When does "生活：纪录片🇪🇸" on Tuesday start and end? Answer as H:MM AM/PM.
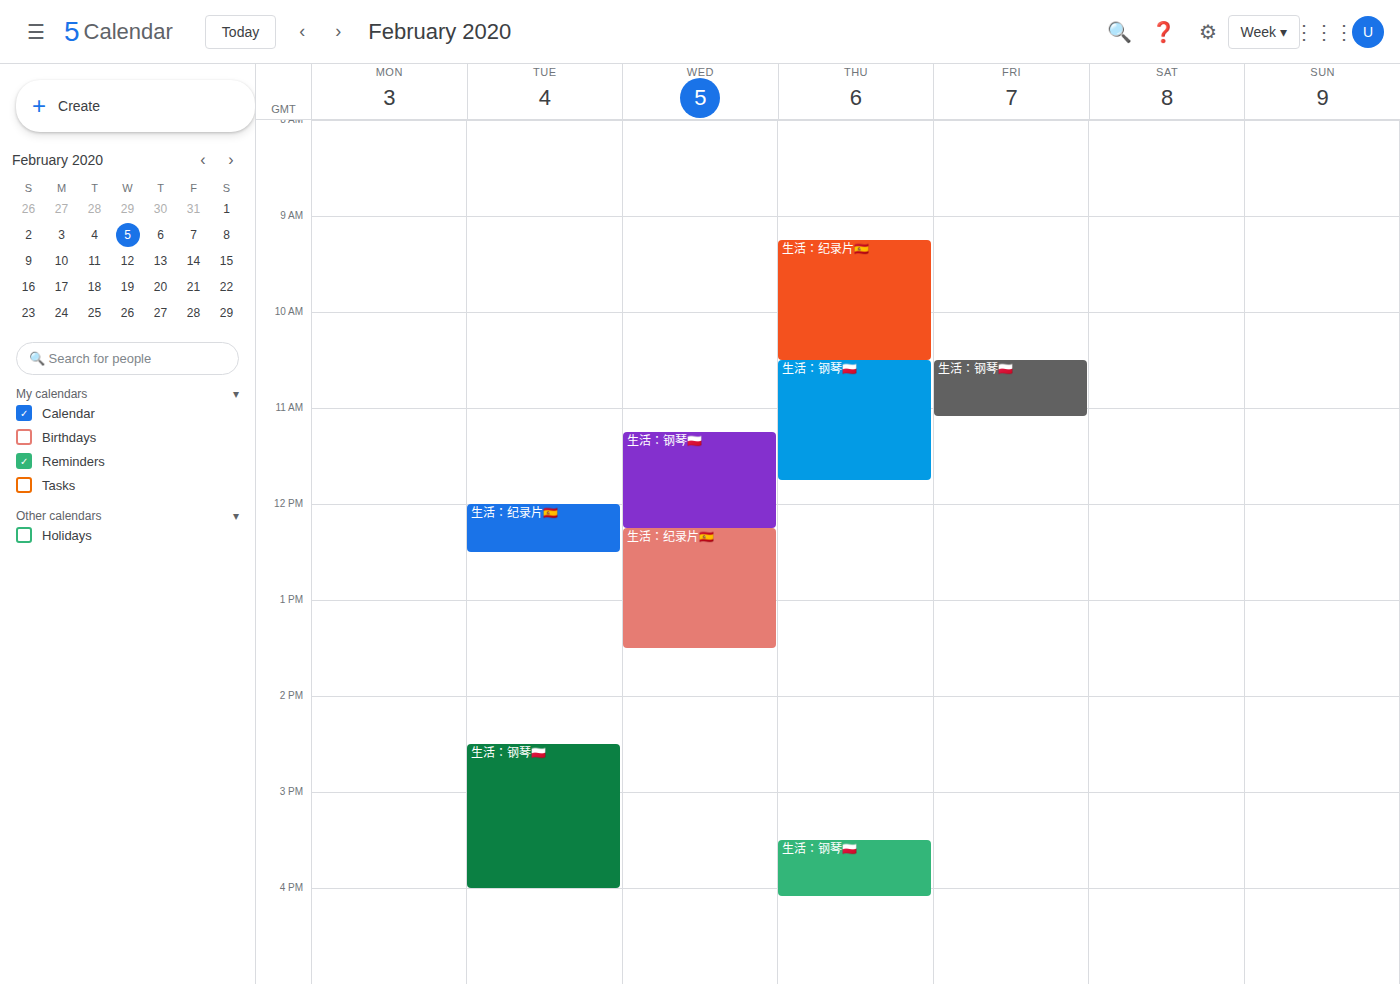
12:00 PM to 12:30 PM